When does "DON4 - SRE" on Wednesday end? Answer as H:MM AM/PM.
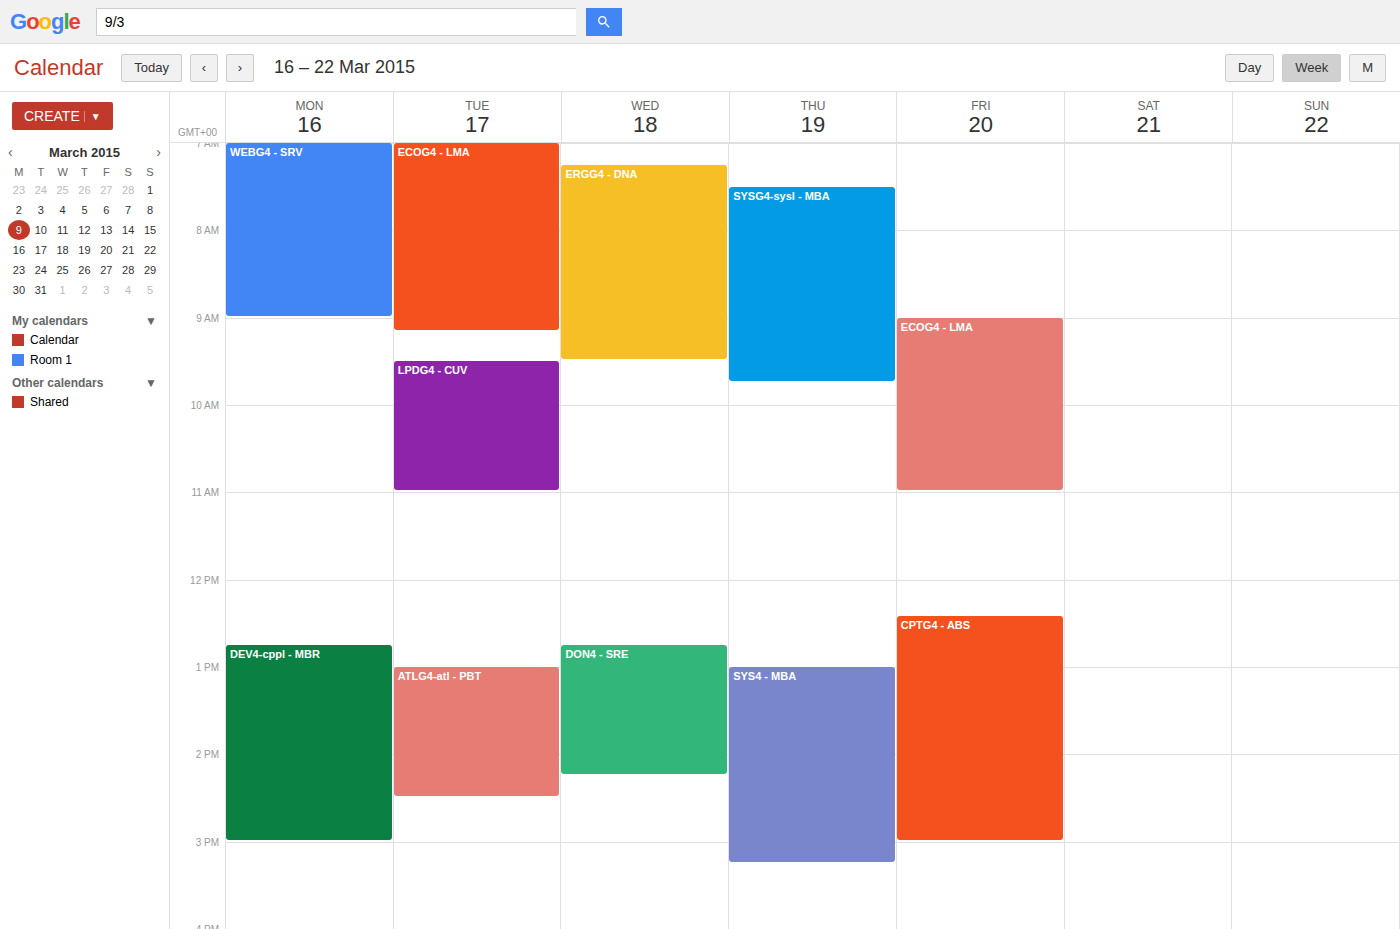
2:15 PM